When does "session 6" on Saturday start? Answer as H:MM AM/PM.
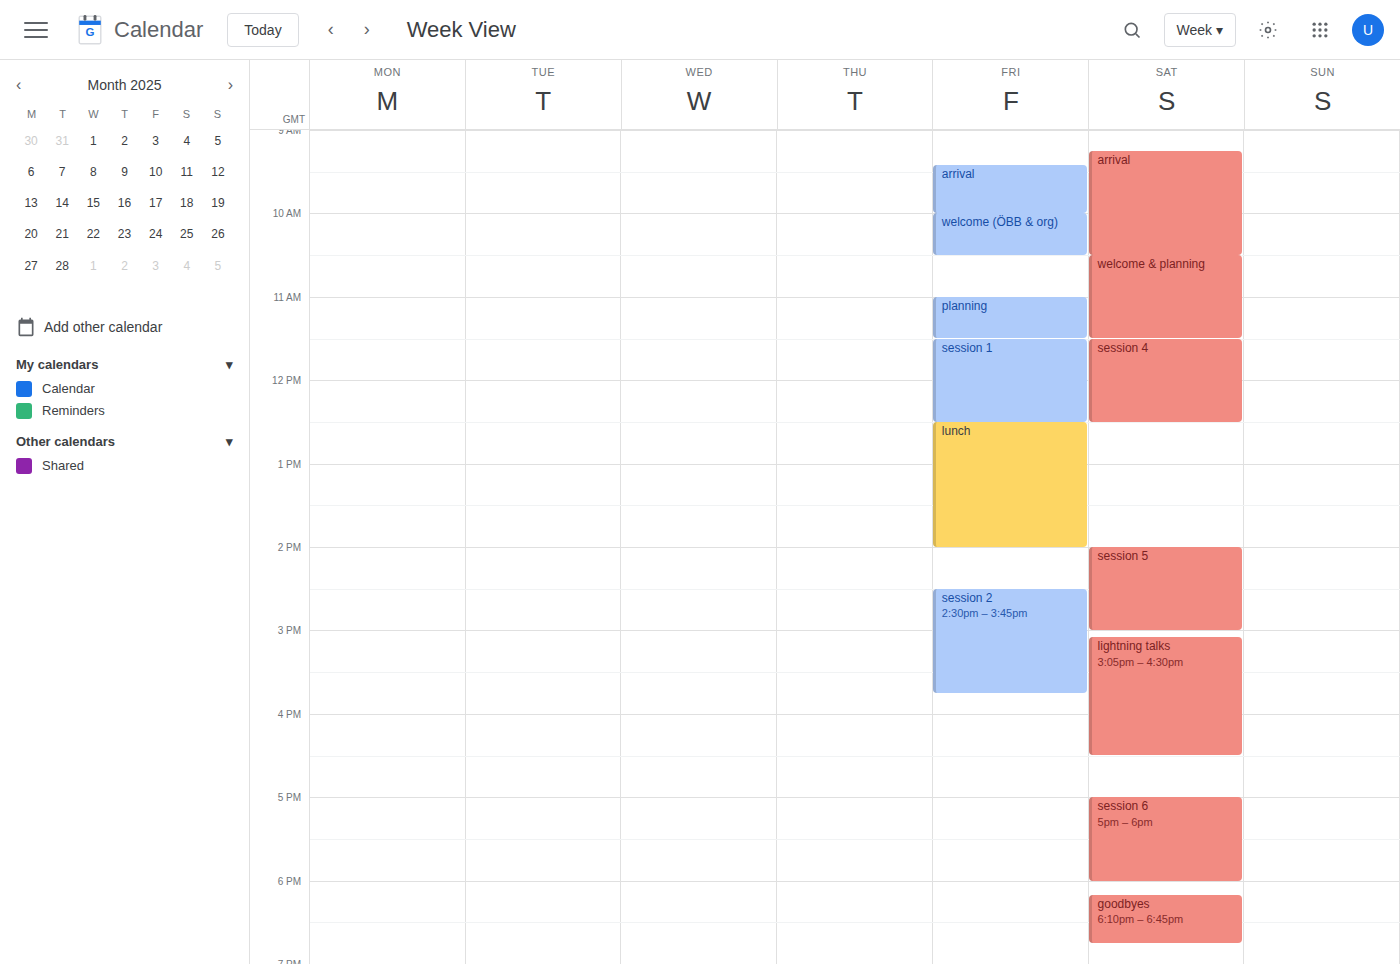
5:00 PM